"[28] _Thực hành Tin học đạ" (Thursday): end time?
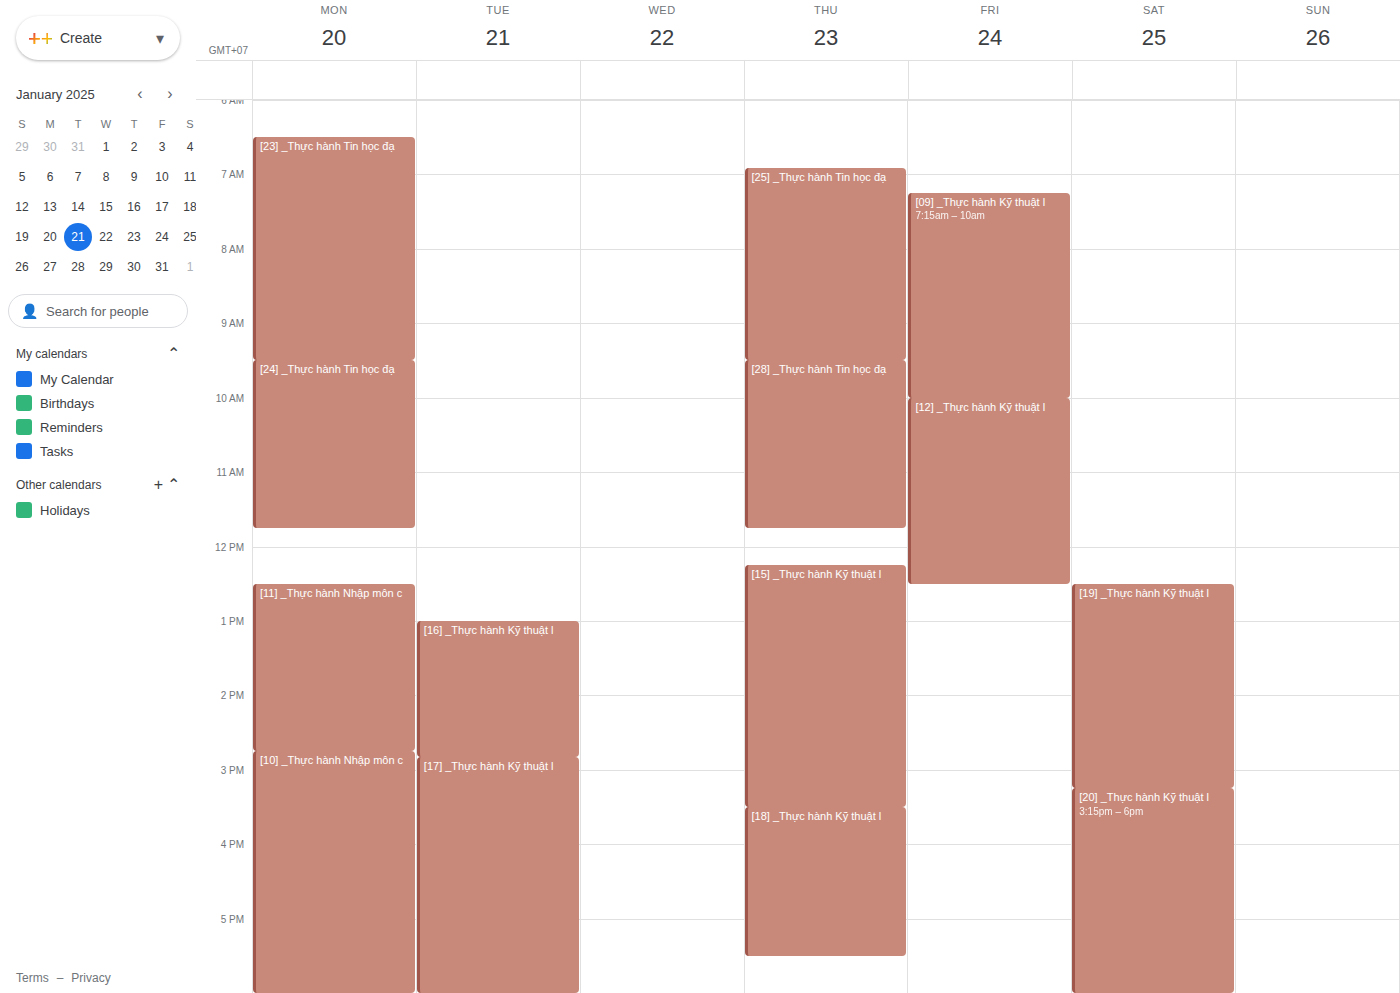
11:45 AM